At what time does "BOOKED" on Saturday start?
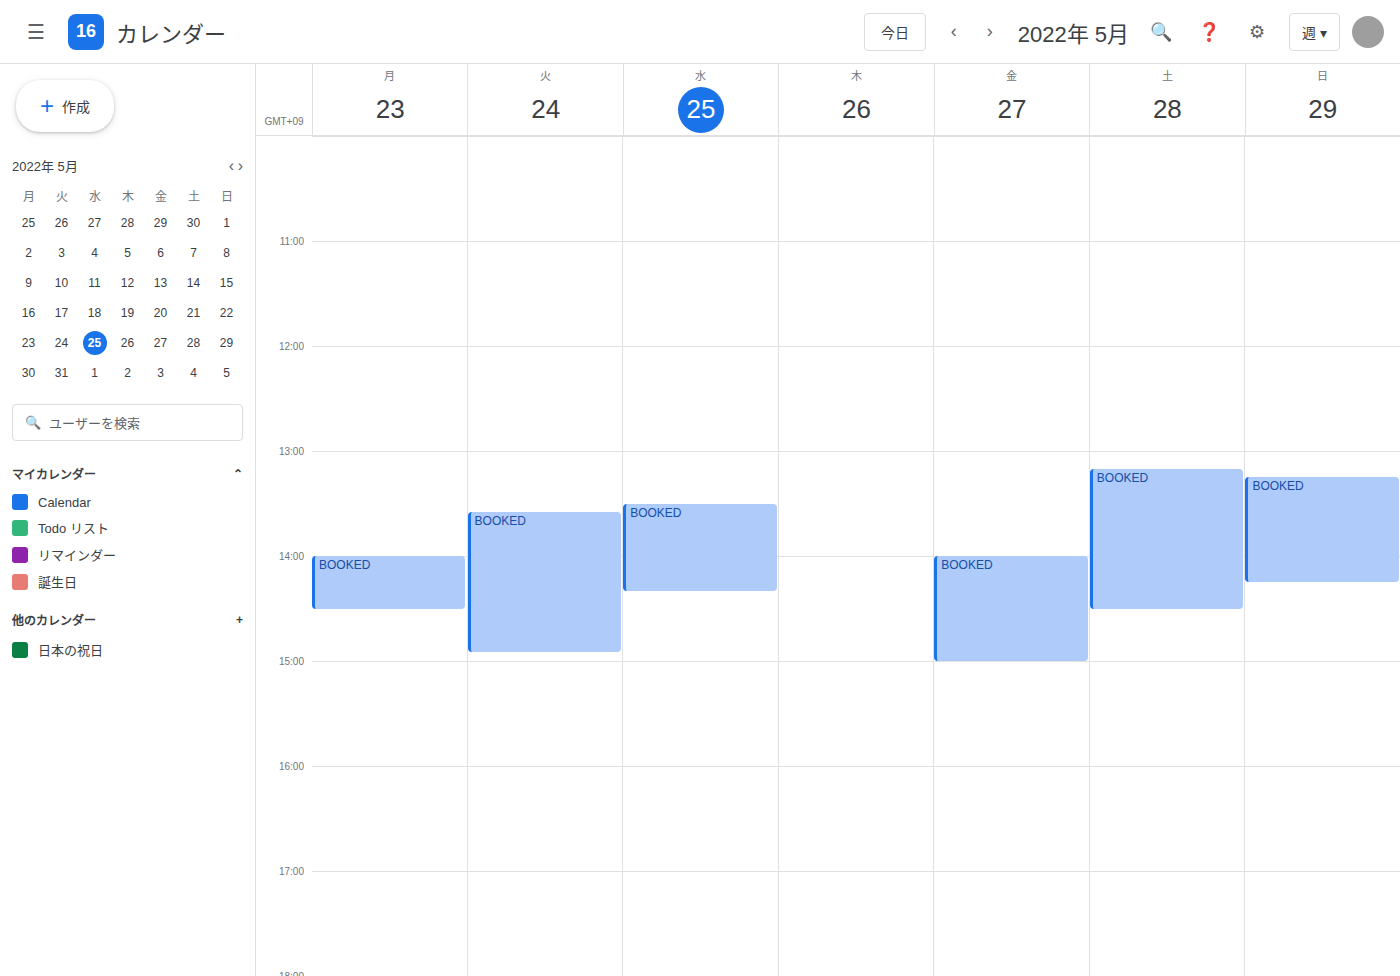
1:10 PM